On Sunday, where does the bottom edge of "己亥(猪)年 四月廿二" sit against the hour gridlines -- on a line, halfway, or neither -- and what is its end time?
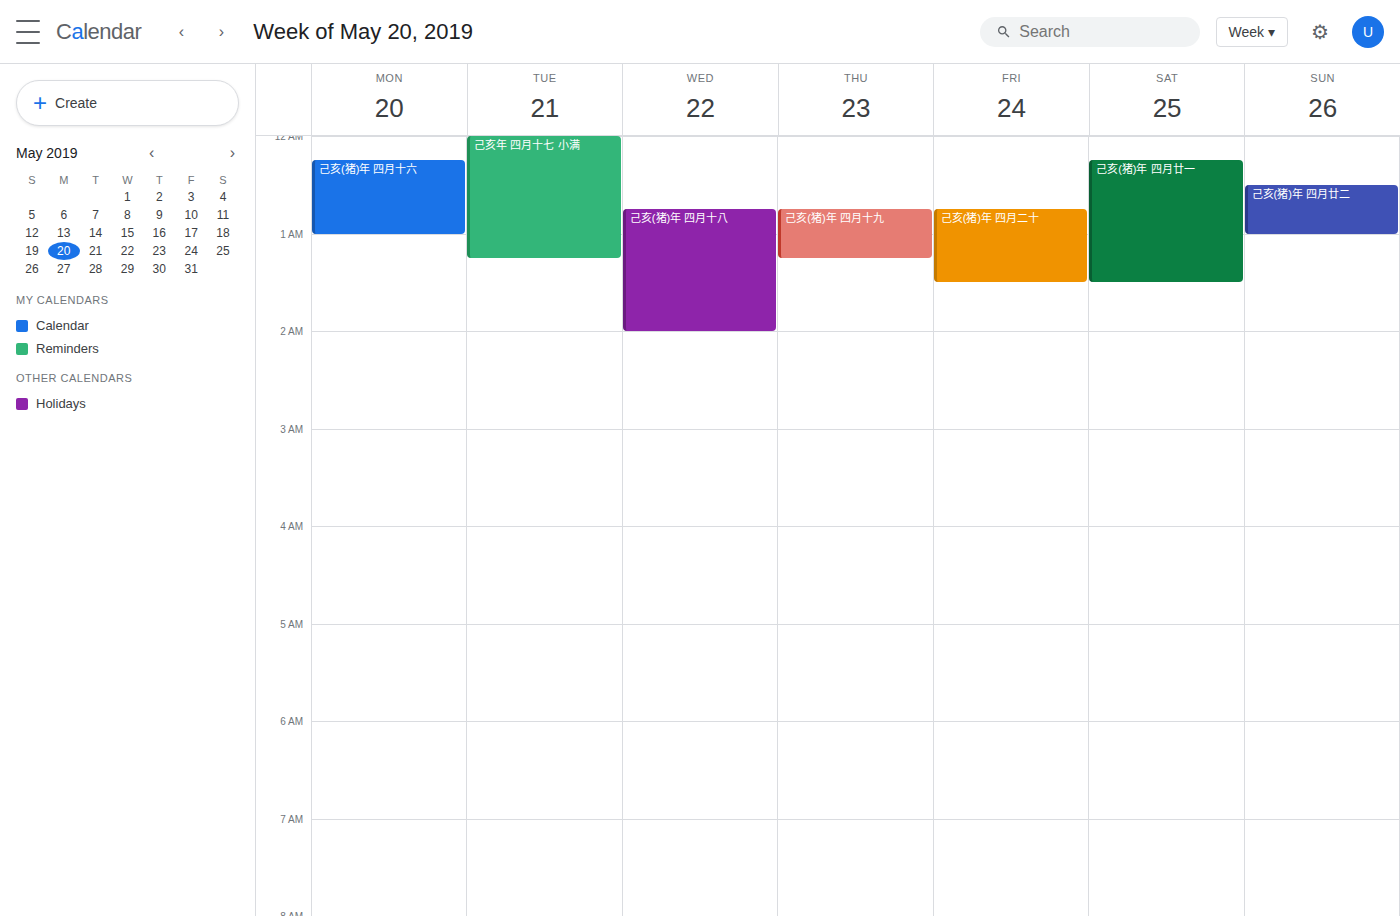
01:00 -- exactly on the 01:00 line.